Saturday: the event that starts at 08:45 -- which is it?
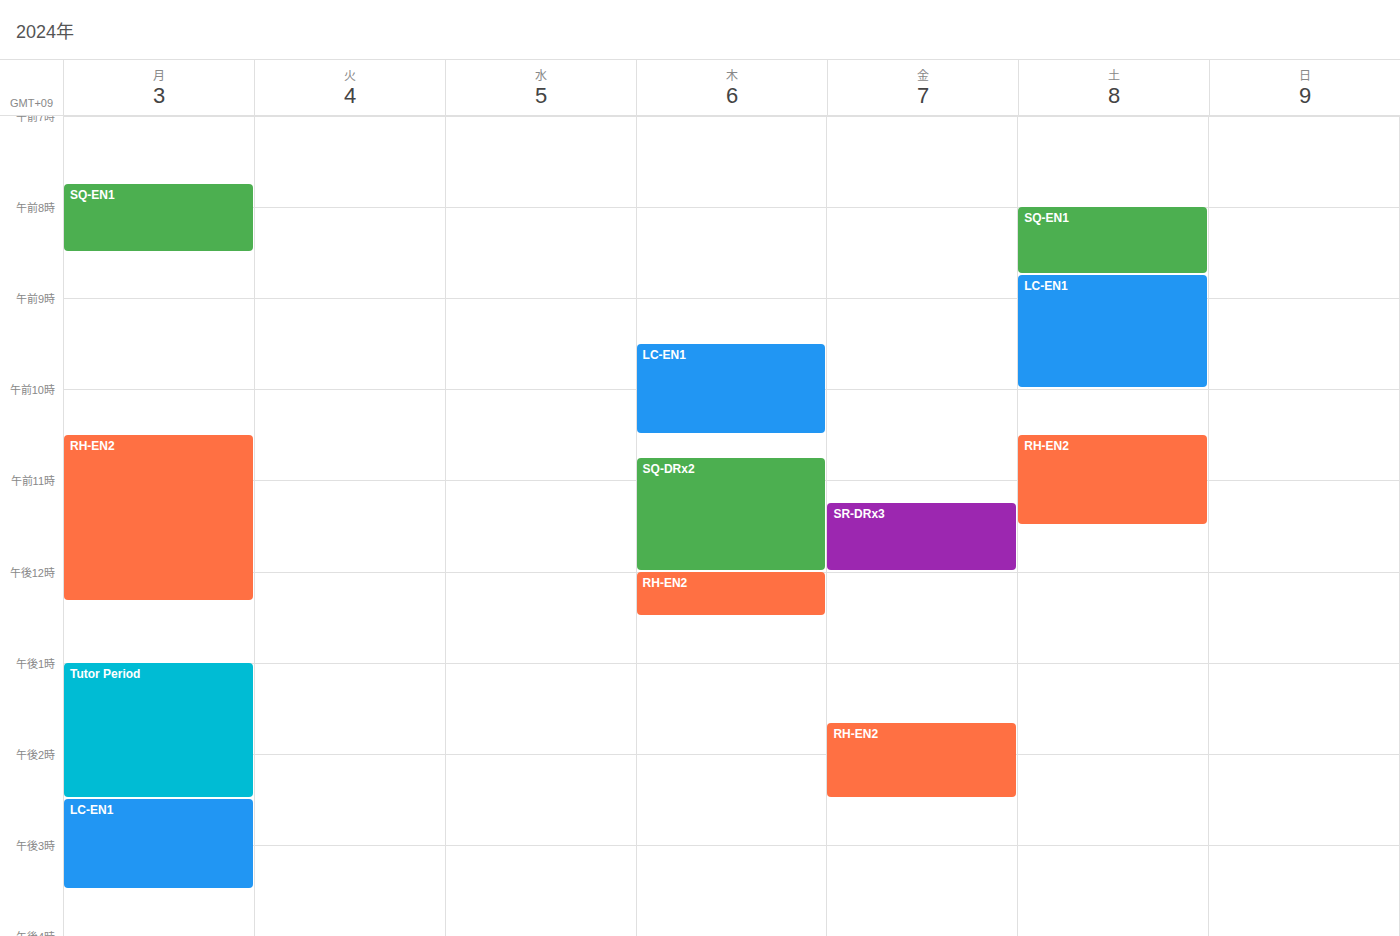
"LC-EN1"